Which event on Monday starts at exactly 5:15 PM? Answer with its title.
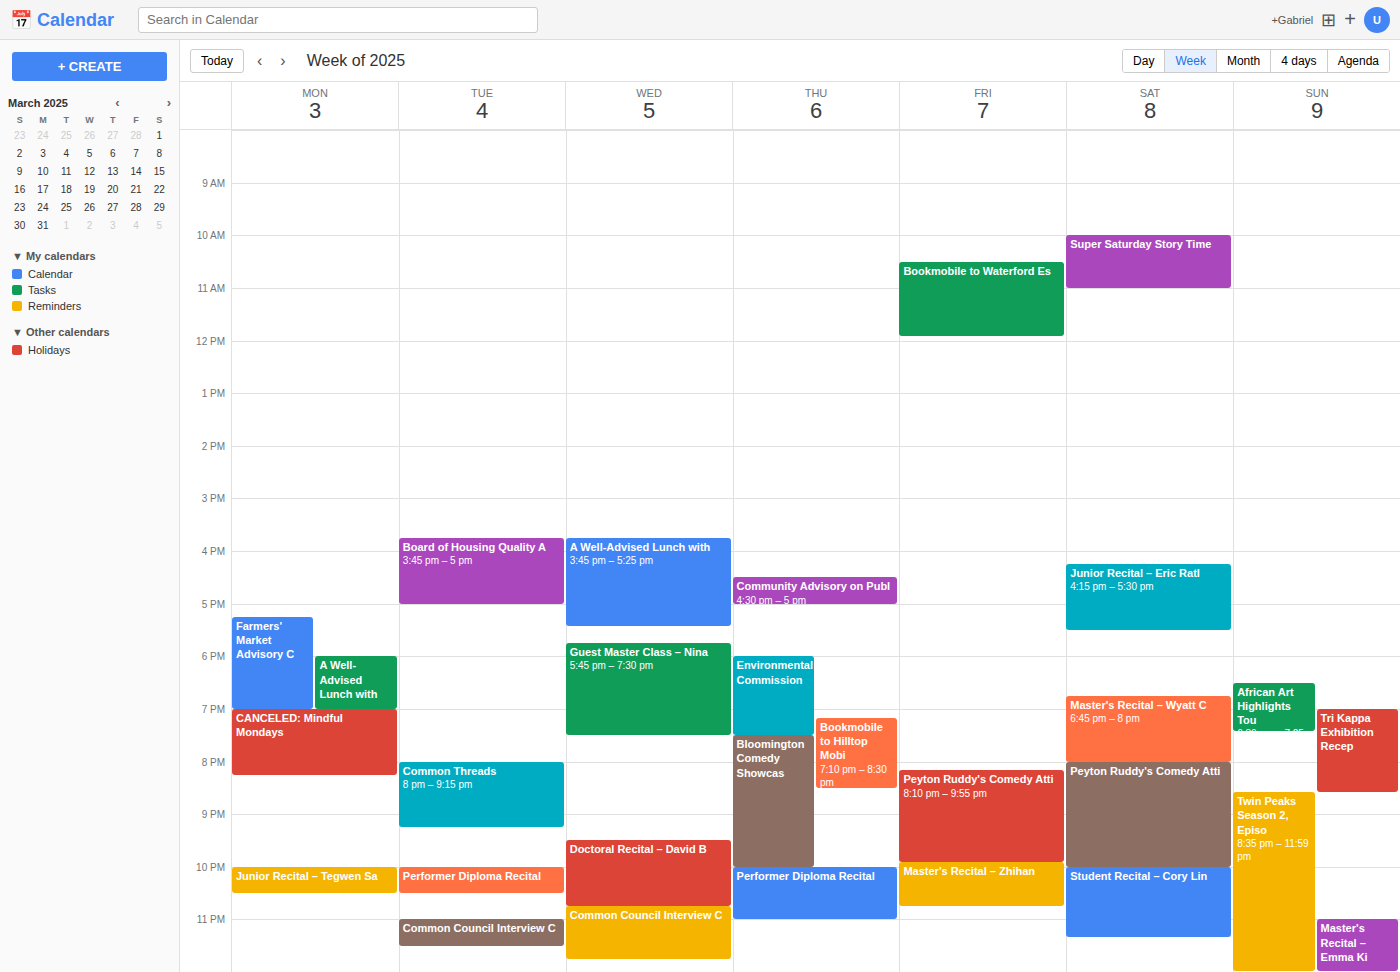
"Farmers' Market Advisory C"